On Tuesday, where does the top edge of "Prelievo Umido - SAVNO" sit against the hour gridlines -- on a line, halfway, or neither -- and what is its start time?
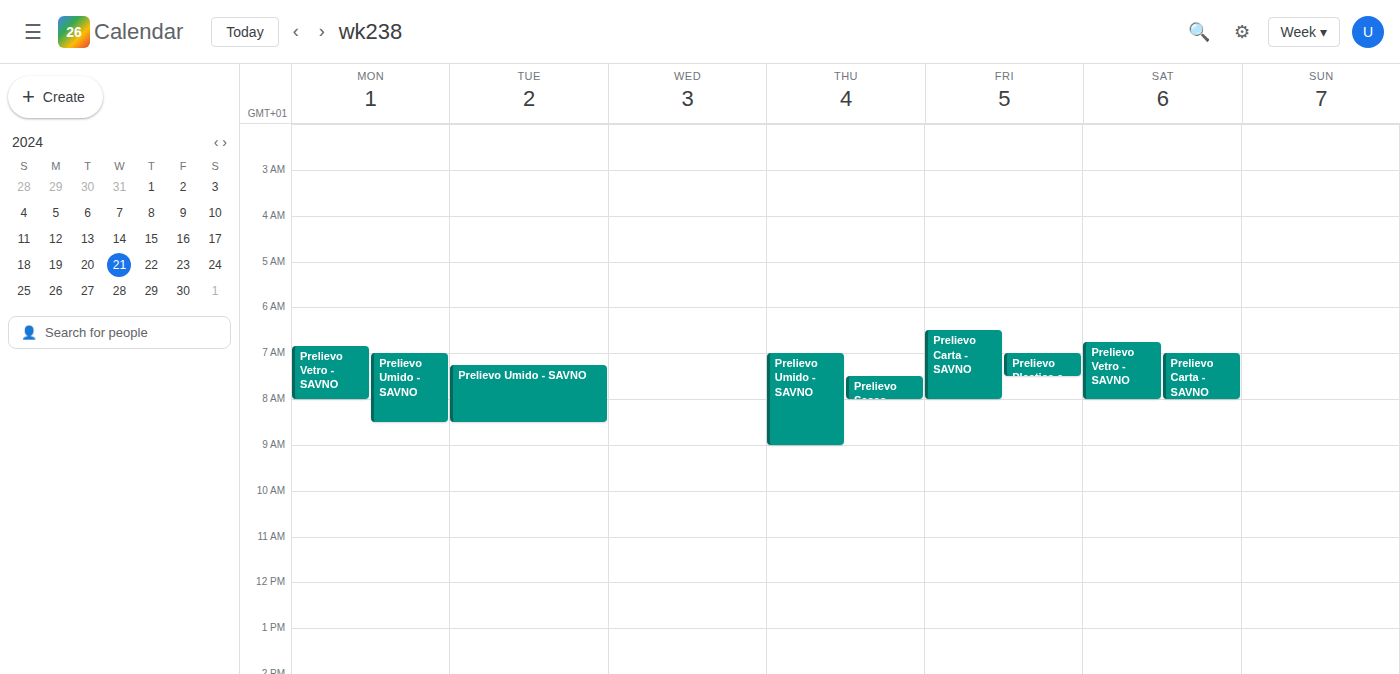
7:15 AM -- neither: a quarter of the way from the 7 AM line to the 8 AM line.